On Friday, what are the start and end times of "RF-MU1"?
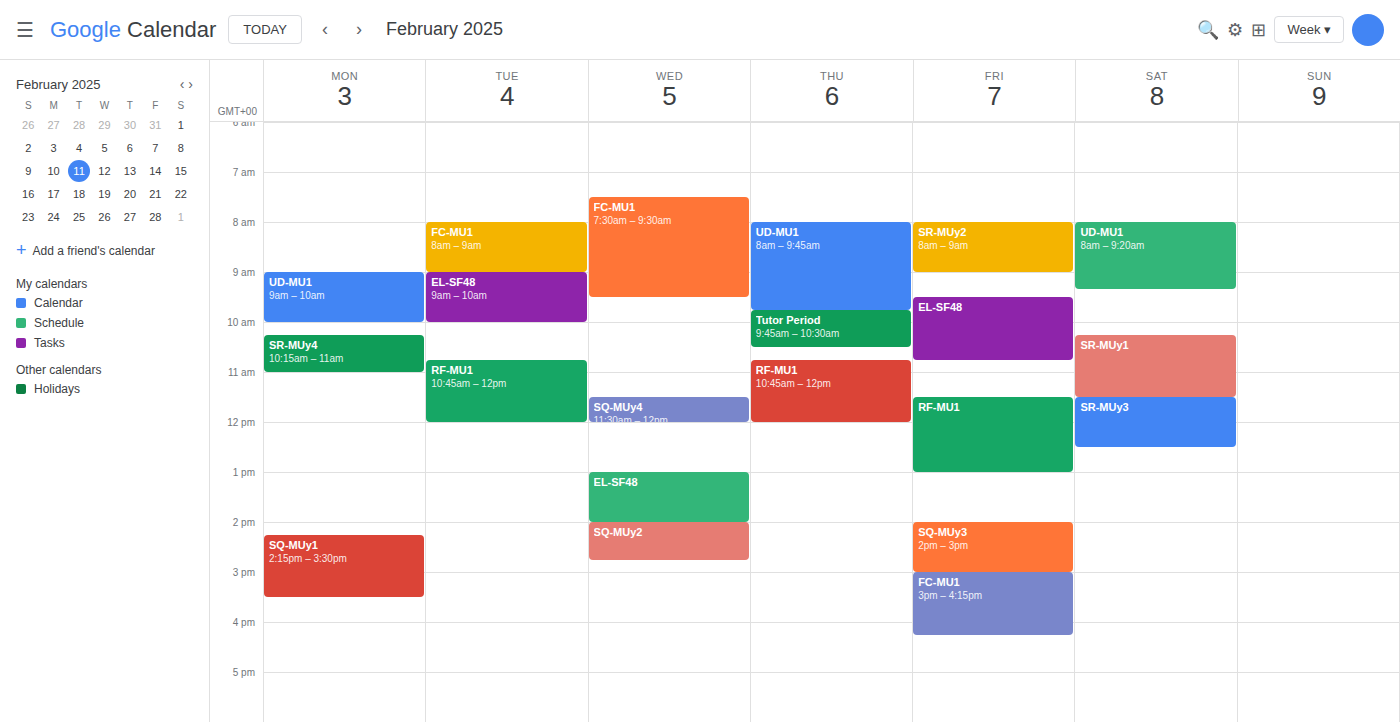
11:30 AM to 1:00 PM